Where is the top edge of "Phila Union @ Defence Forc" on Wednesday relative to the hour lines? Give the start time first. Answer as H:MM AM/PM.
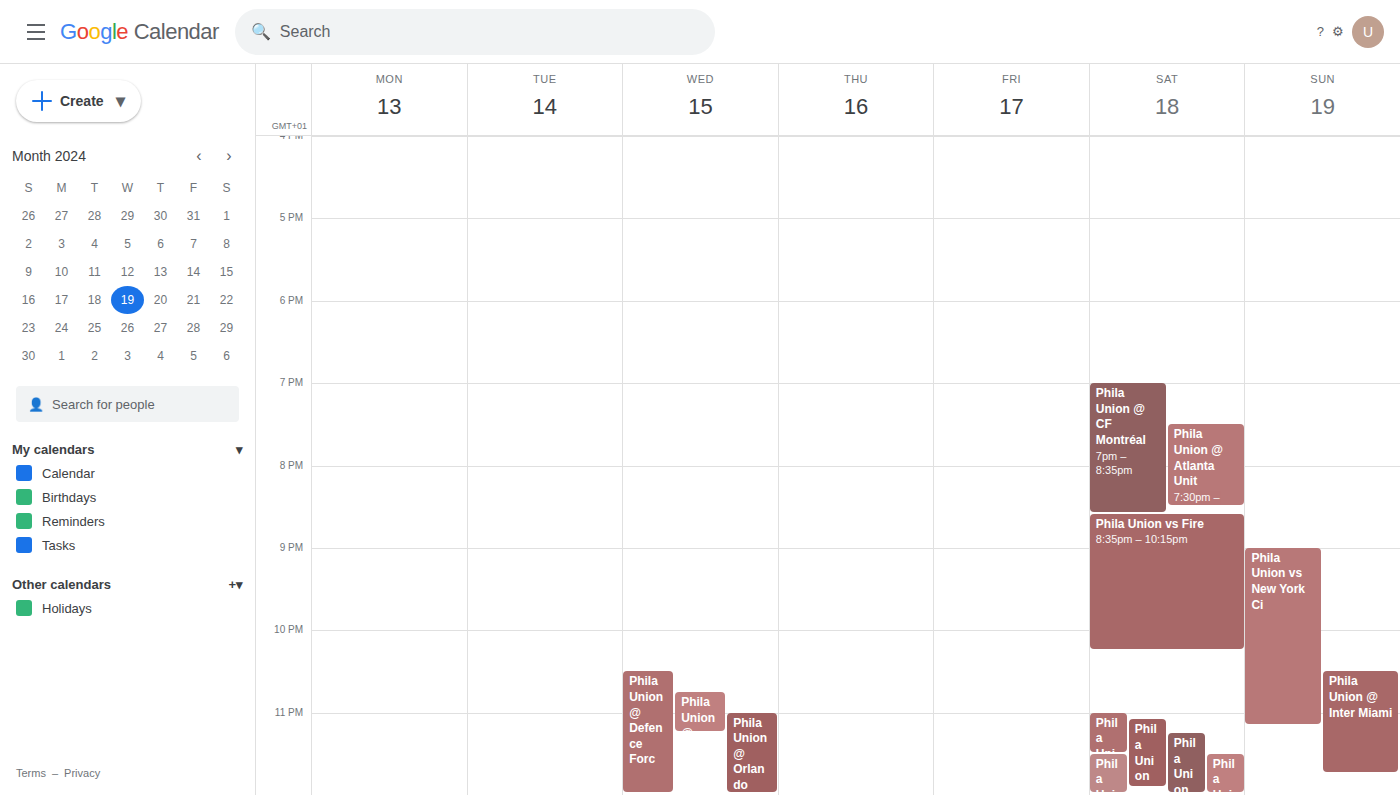
10:30 PM -- halfway between the 10 PM and 11 PM lines.